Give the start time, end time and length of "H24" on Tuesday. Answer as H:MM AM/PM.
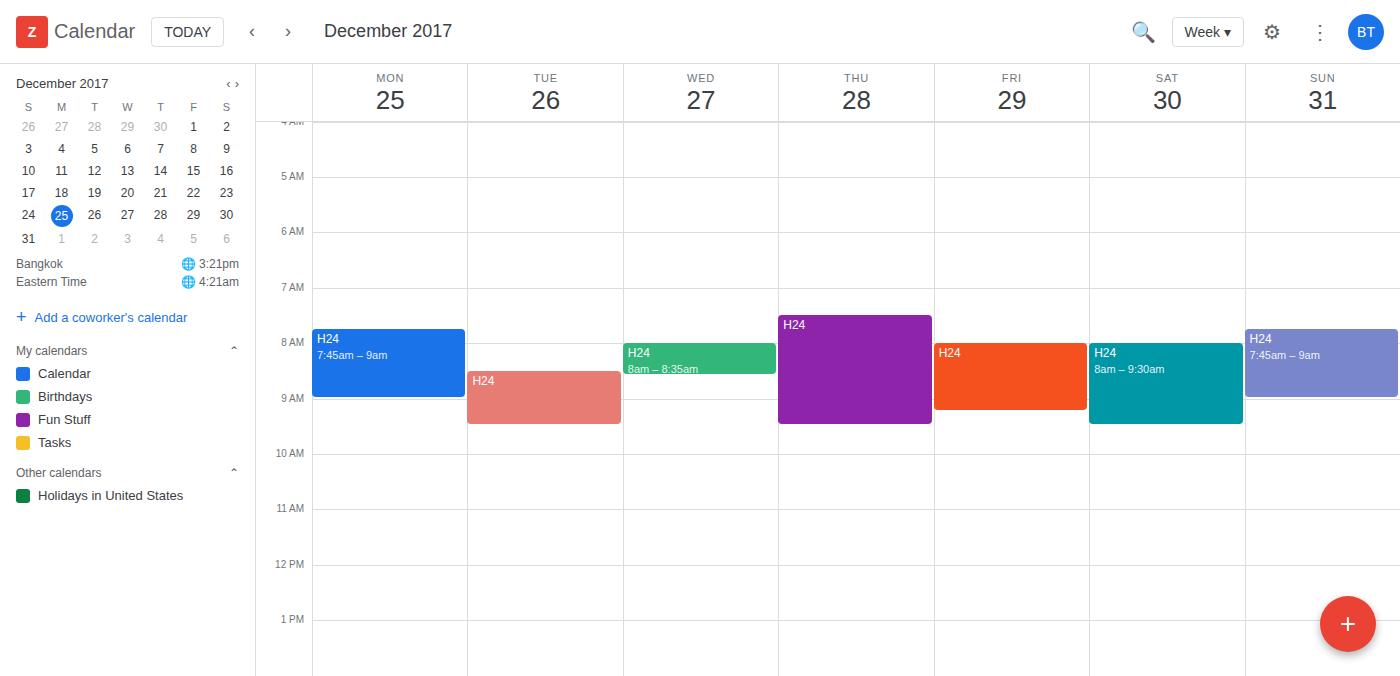
8:30 AM to 9:30 AM, 1 hour